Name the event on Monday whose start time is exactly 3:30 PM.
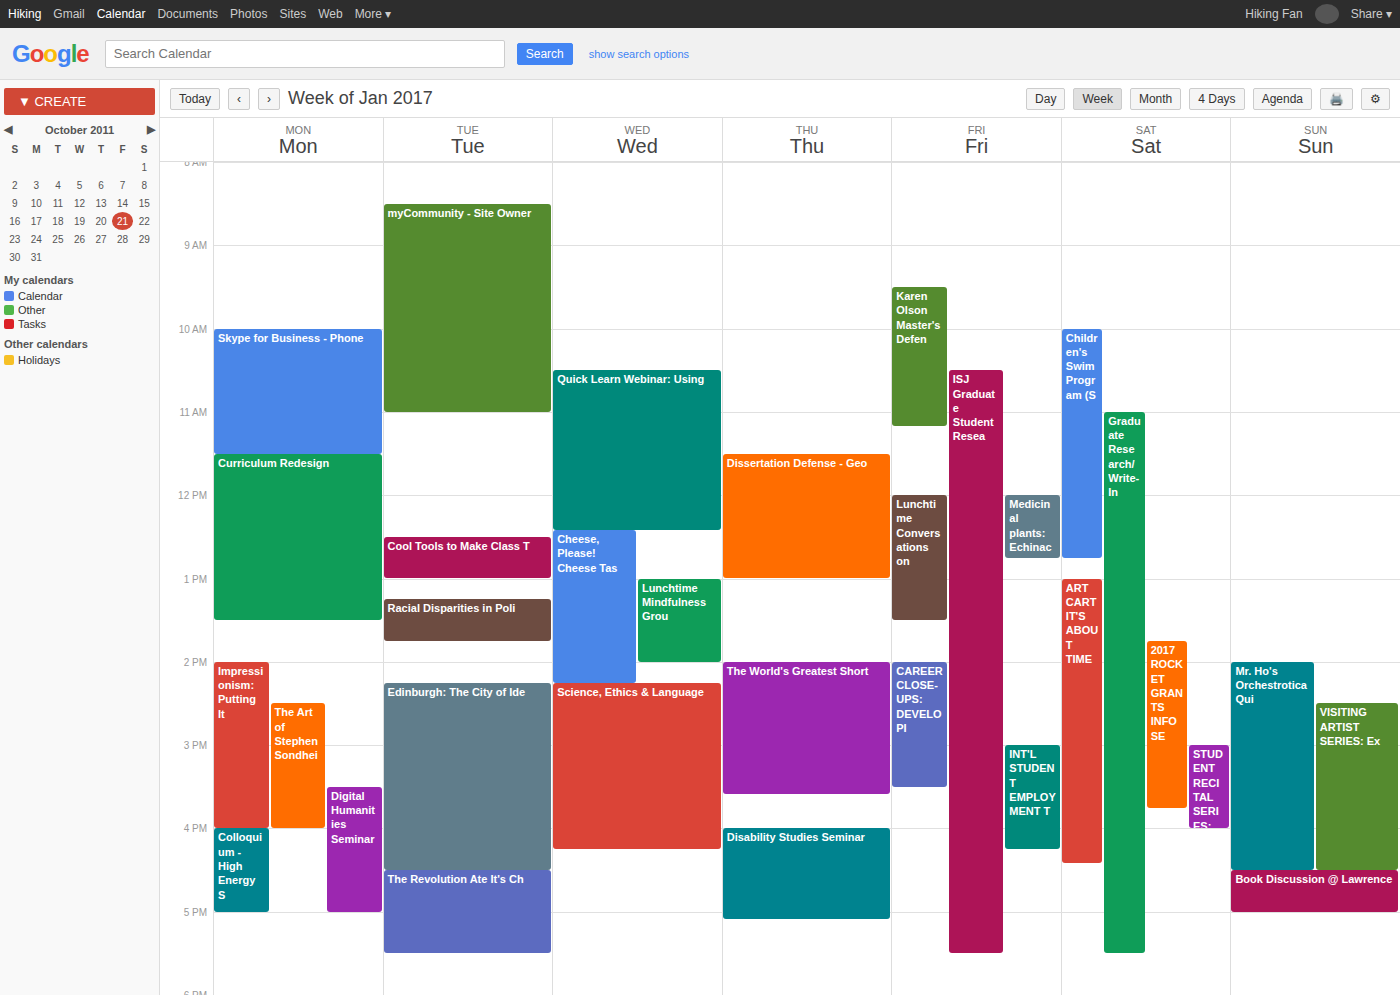
"Digital Humanities Seminar"